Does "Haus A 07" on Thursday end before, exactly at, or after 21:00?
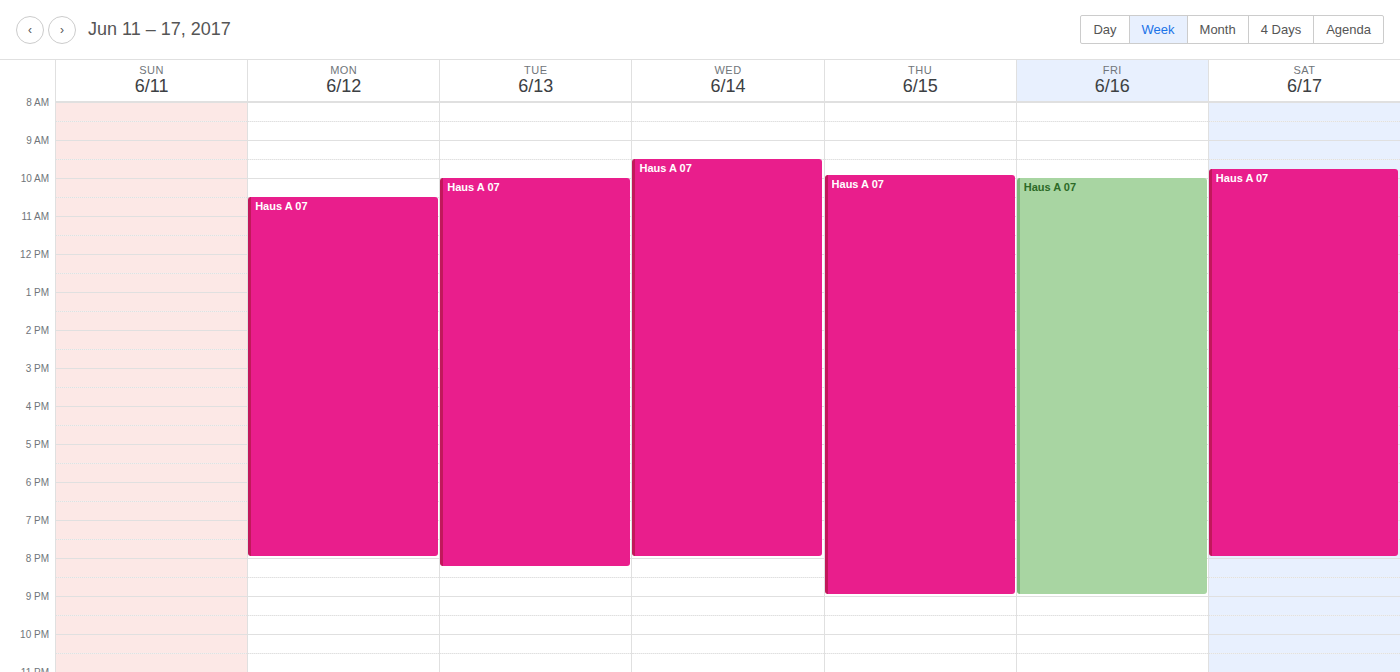
21:00 -- exactly at 21:00, on the 21:00 line.